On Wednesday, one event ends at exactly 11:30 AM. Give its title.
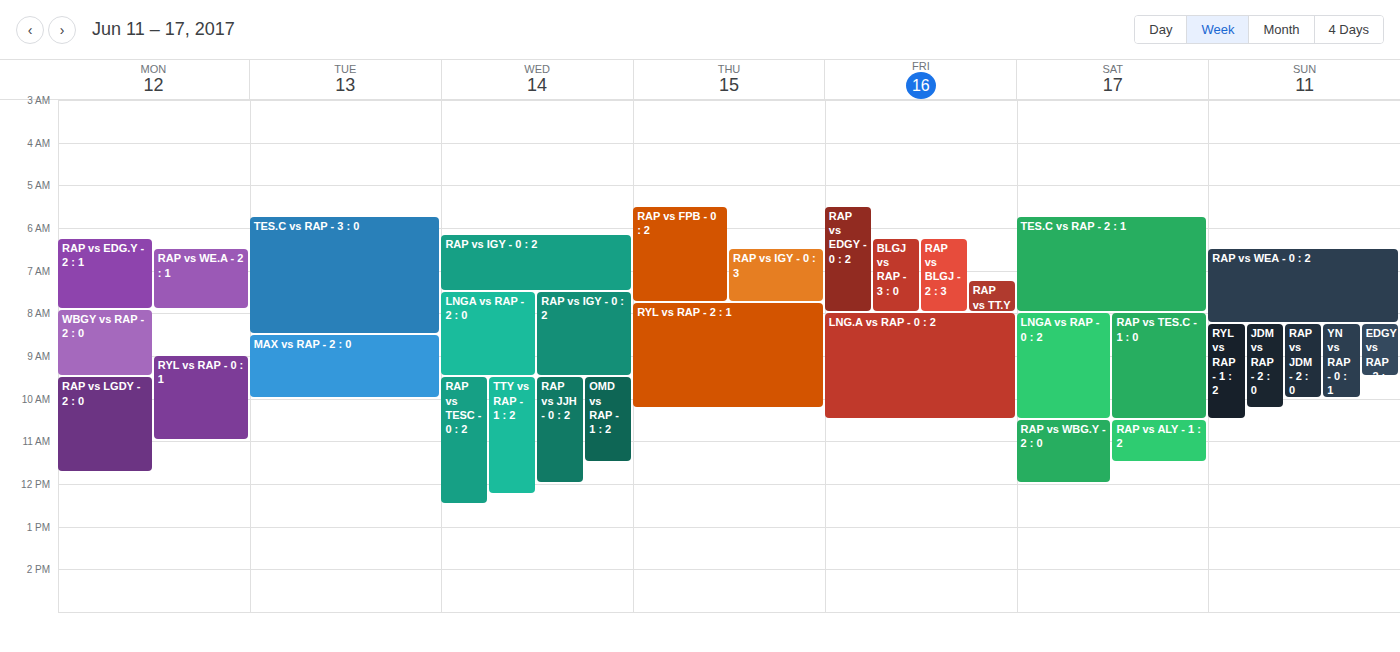
"OMD vs RAP - 1 : 2"